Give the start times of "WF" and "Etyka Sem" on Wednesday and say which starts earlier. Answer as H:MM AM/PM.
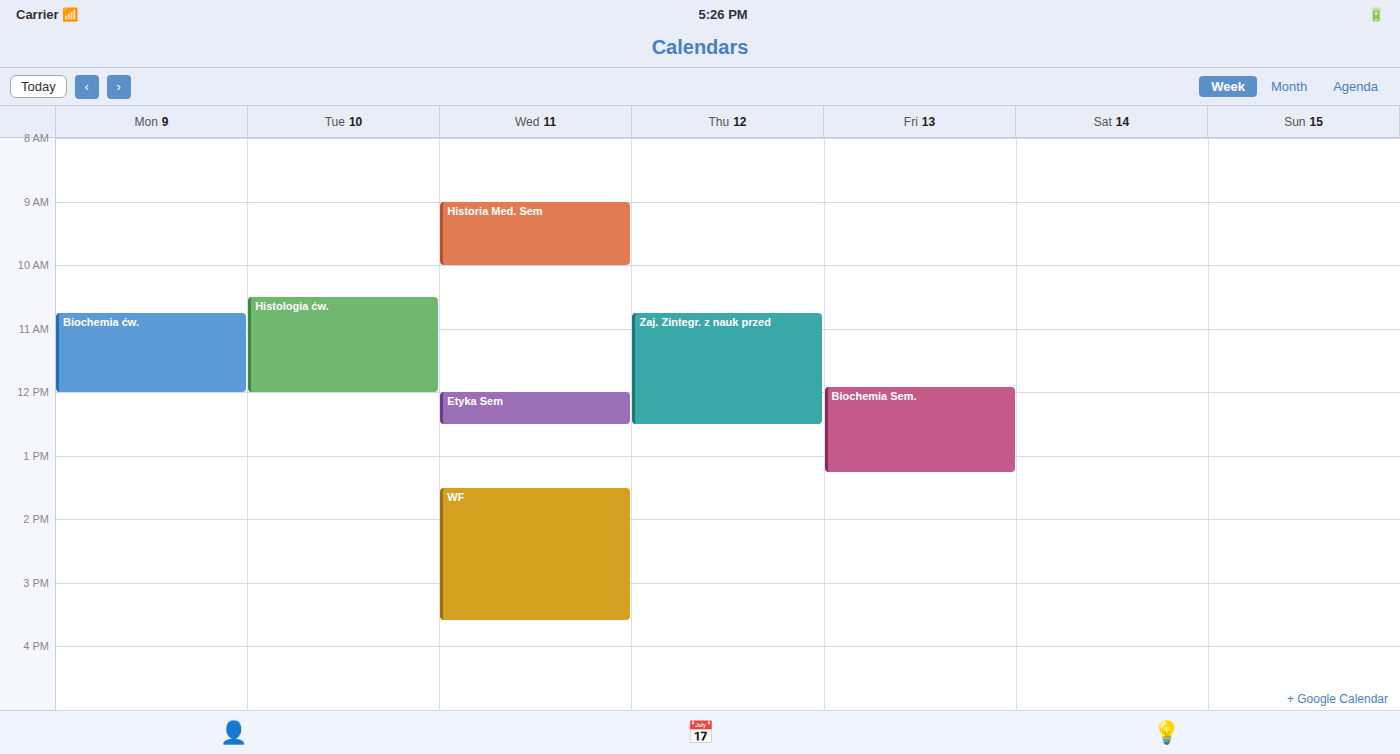
"Etyka Sem" 12:00 PM; "WF" 1:30 PM.